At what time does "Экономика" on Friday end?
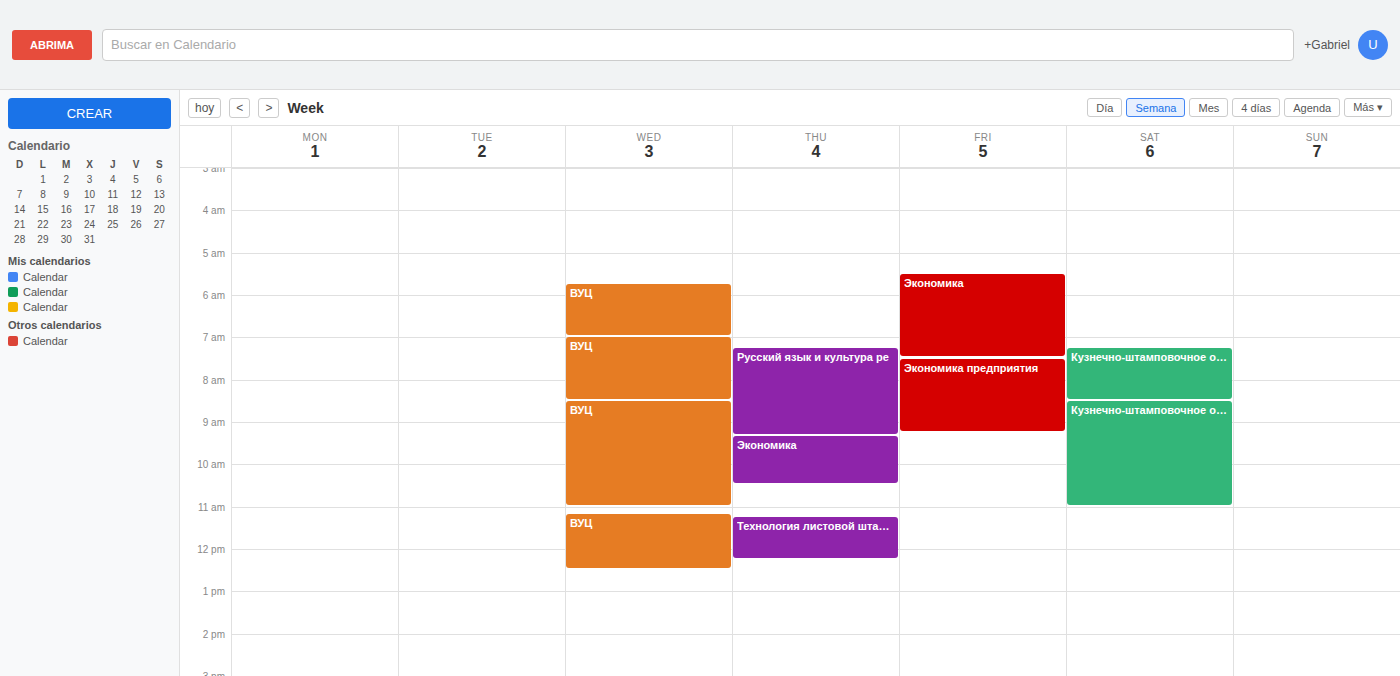
7:30 AM